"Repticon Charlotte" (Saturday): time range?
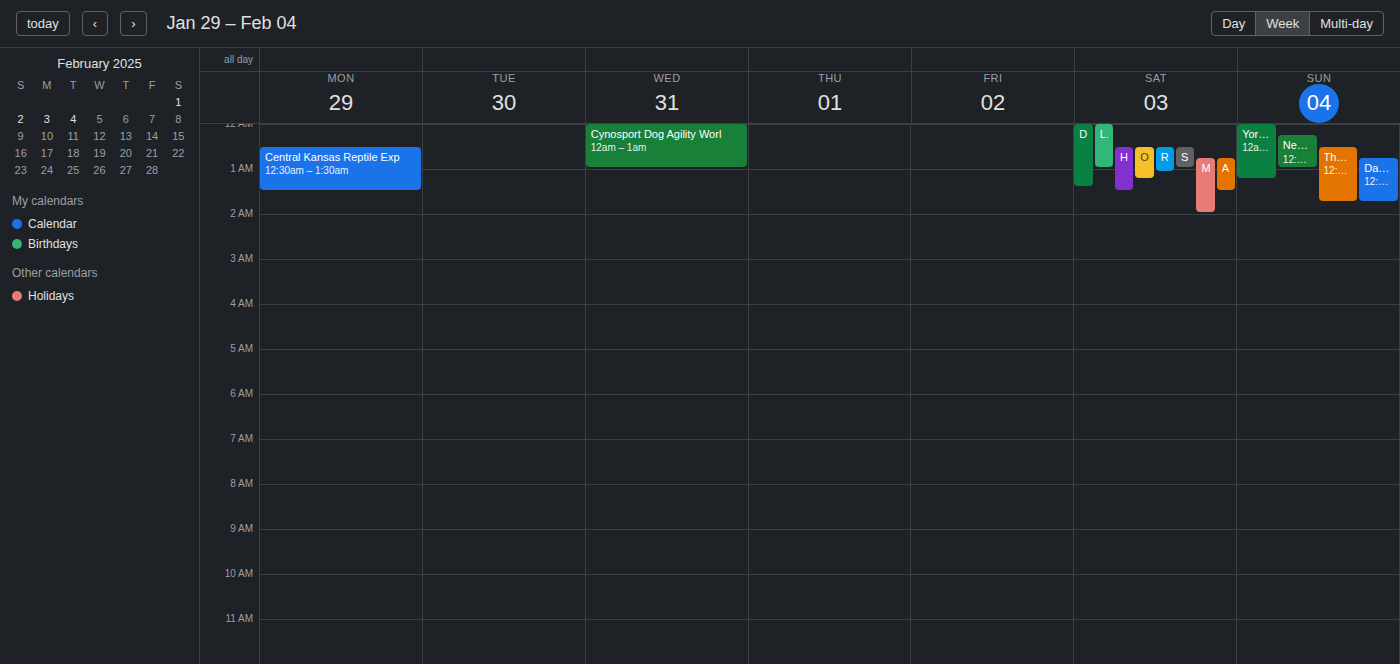
12:30 AM to 1:05 AM